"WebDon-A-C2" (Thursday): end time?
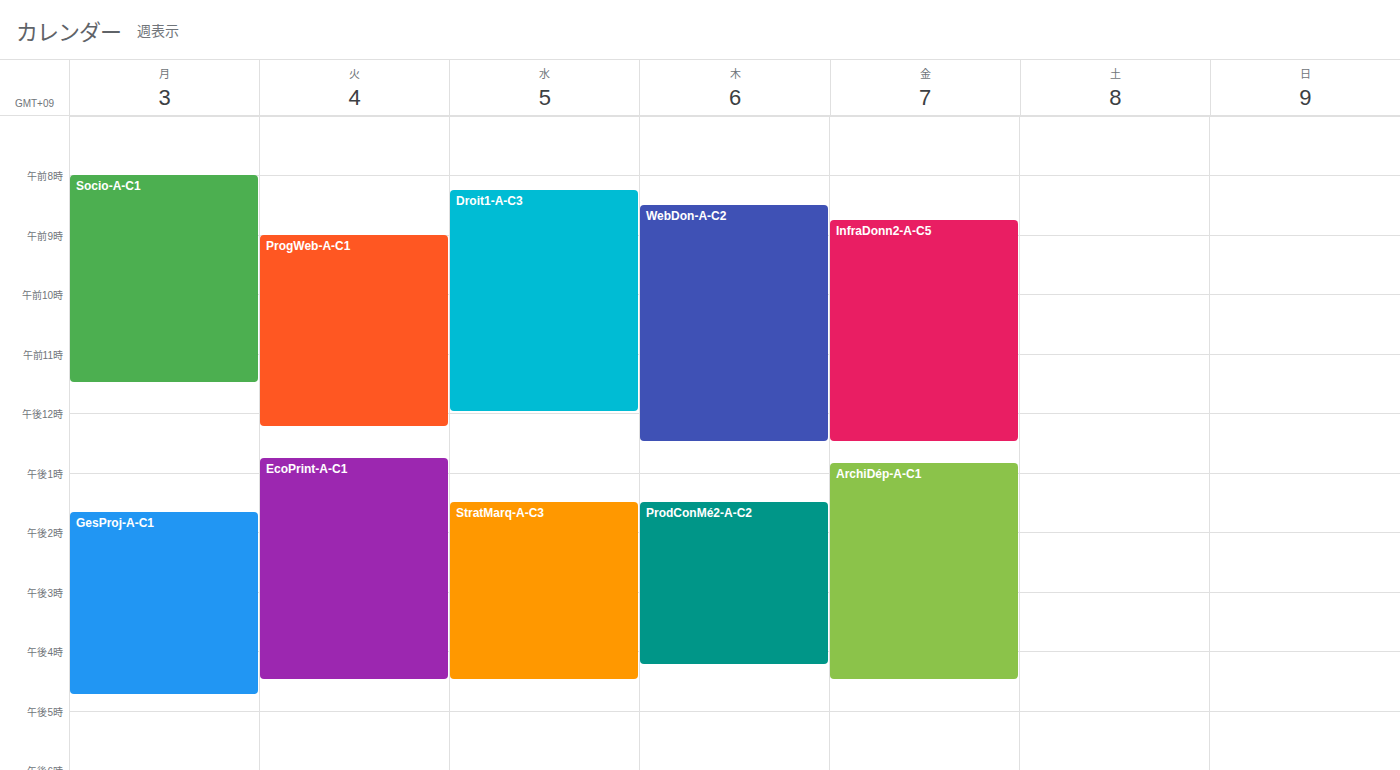
12:30 PM